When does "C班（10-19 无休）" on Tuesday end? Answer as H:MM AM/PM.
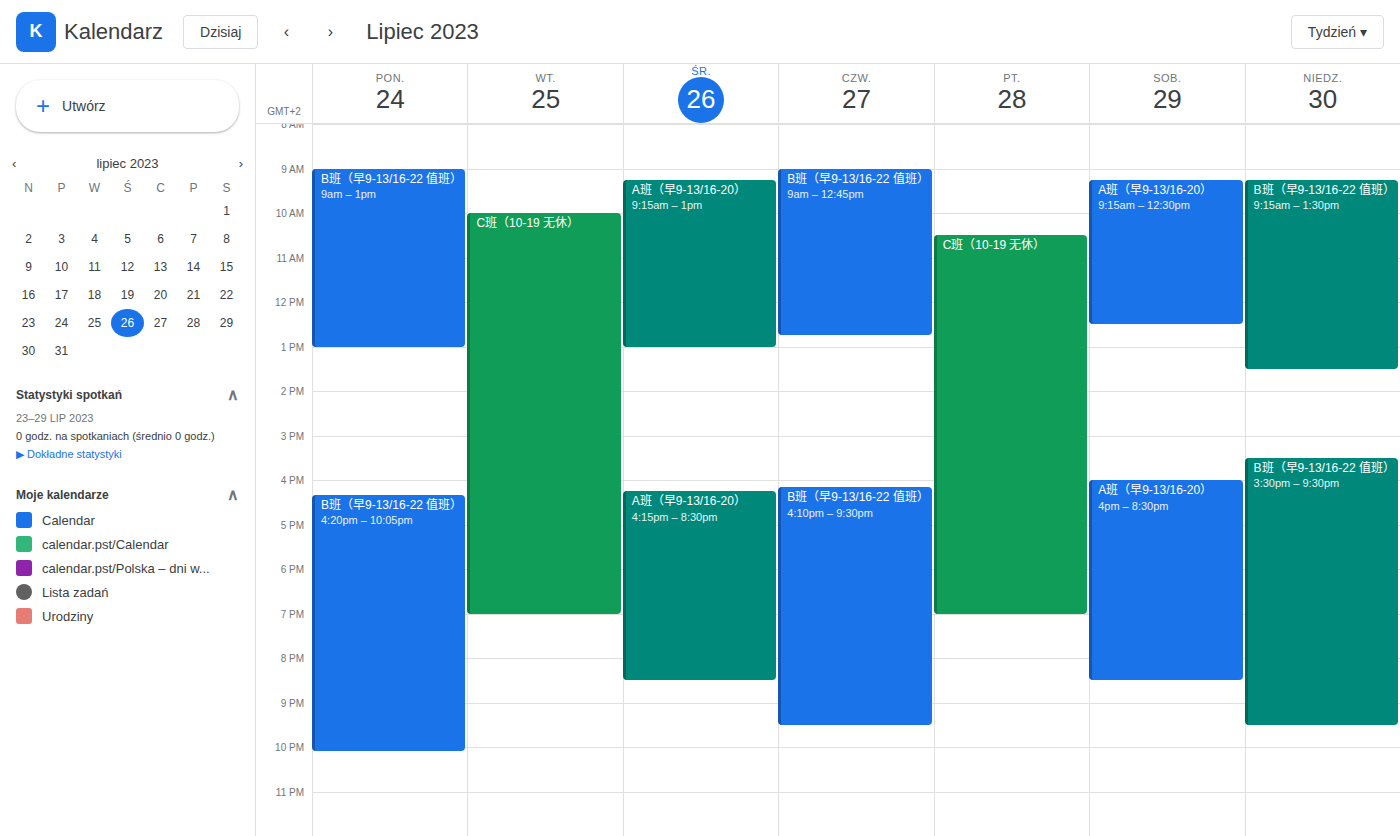
7:00 PM